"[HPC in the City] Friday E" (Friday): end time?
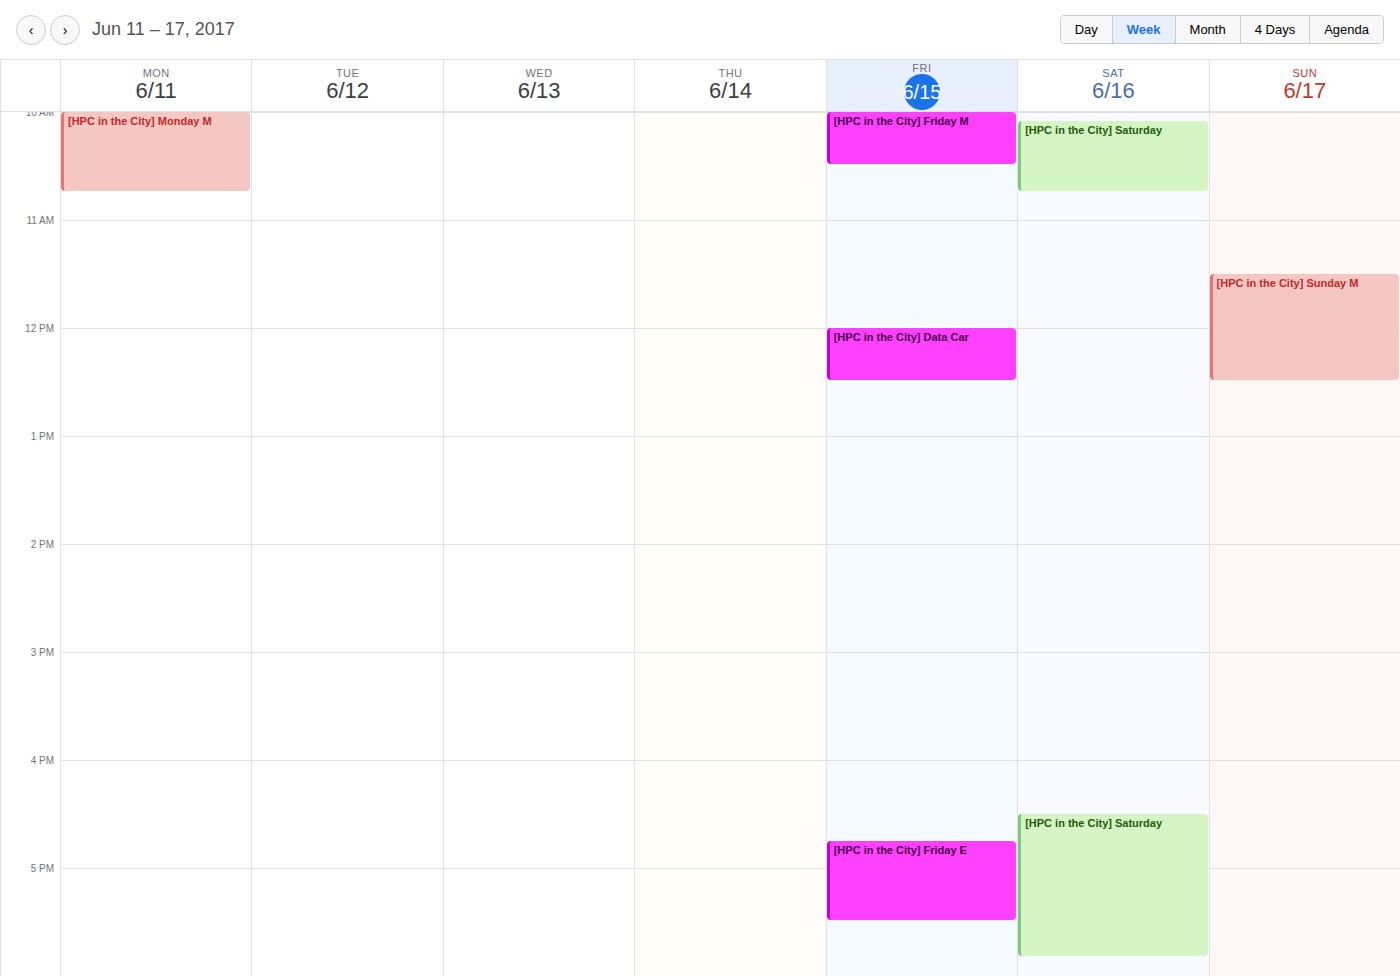
5:30 PM